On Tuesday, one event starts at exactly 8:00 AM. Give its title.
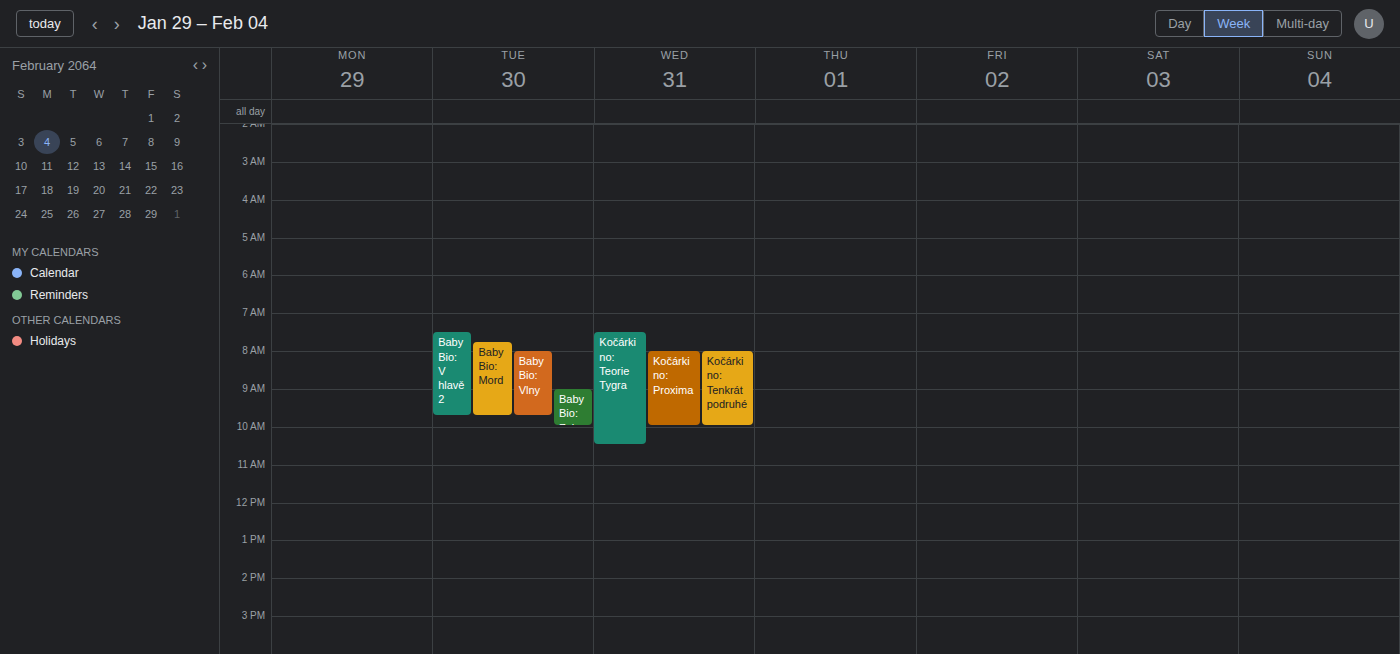
"Baby Bio: Vlny"